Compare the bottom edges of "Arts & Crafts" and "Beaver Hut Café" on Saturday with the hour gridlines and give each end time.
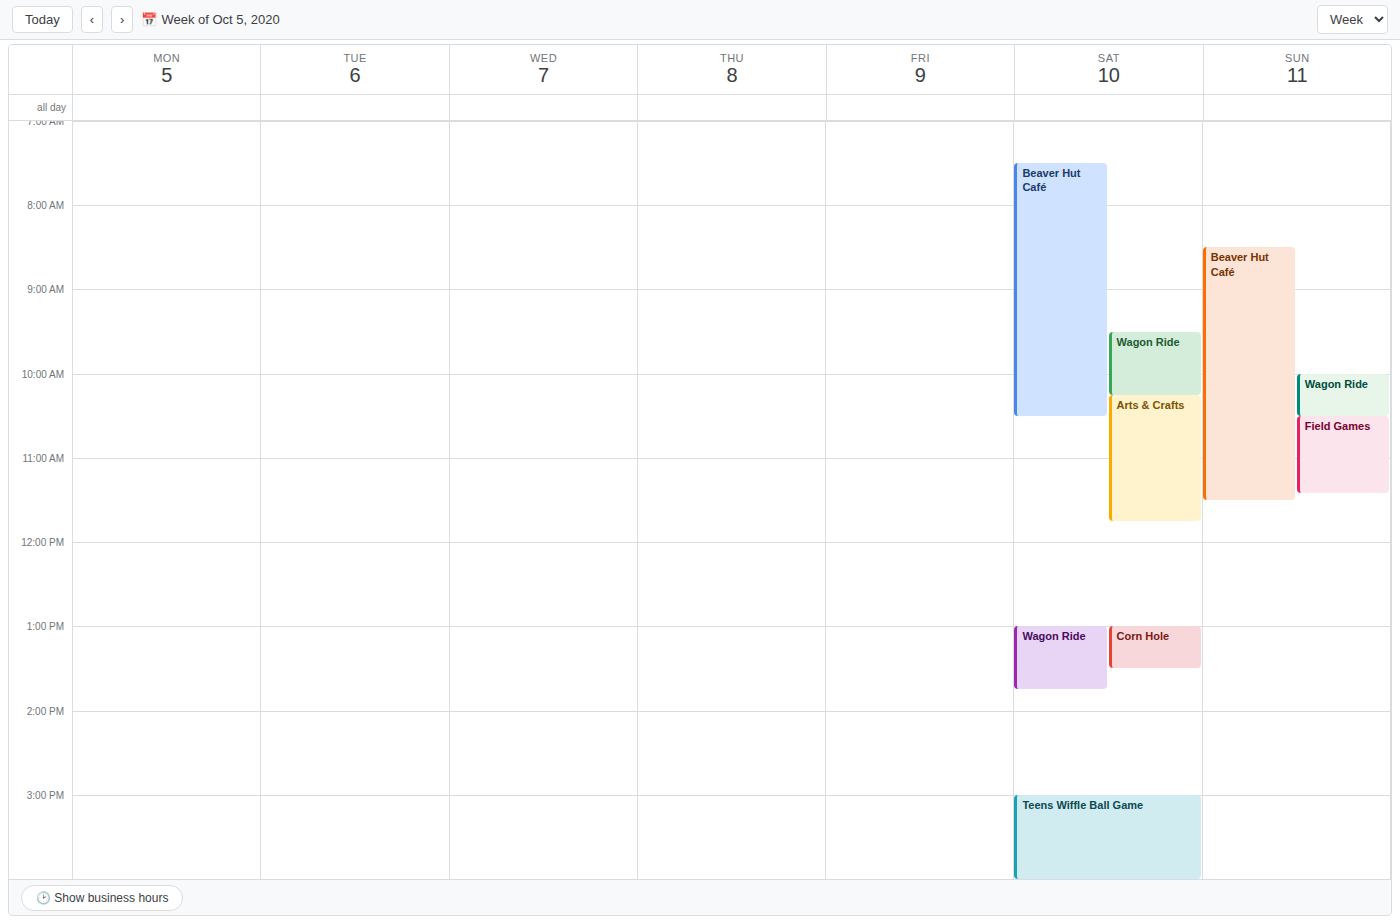
"Arts & Crafts": 11:45 AM, neither: three quarters of the way from the 11 AM line to the 12 PM line. "Beaver Hut Café": 10:30 AM, halfway between the 10 AM and 11 AM lines.